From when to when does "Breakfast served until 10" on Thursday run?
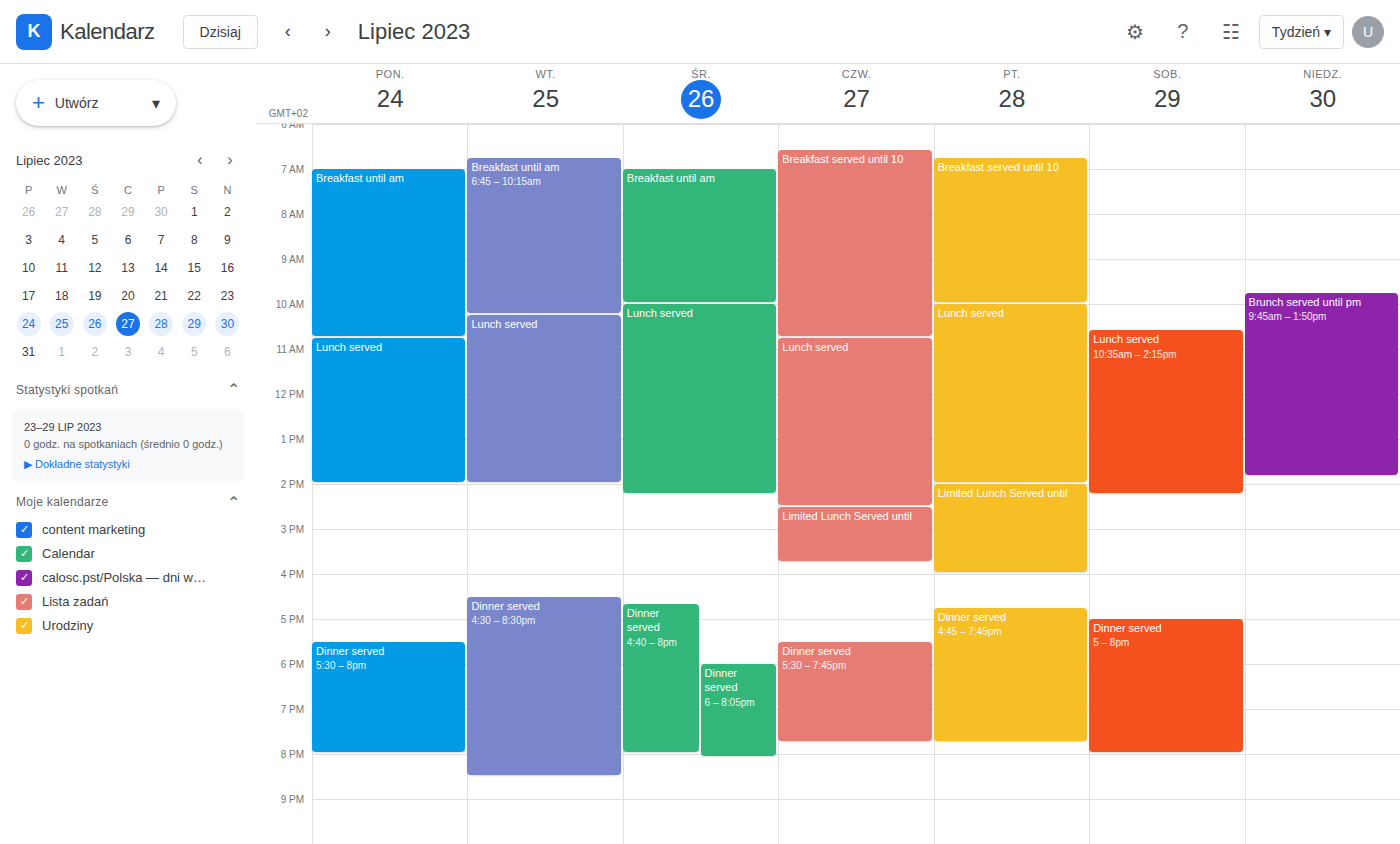
6:35 AM to 10:45 AM